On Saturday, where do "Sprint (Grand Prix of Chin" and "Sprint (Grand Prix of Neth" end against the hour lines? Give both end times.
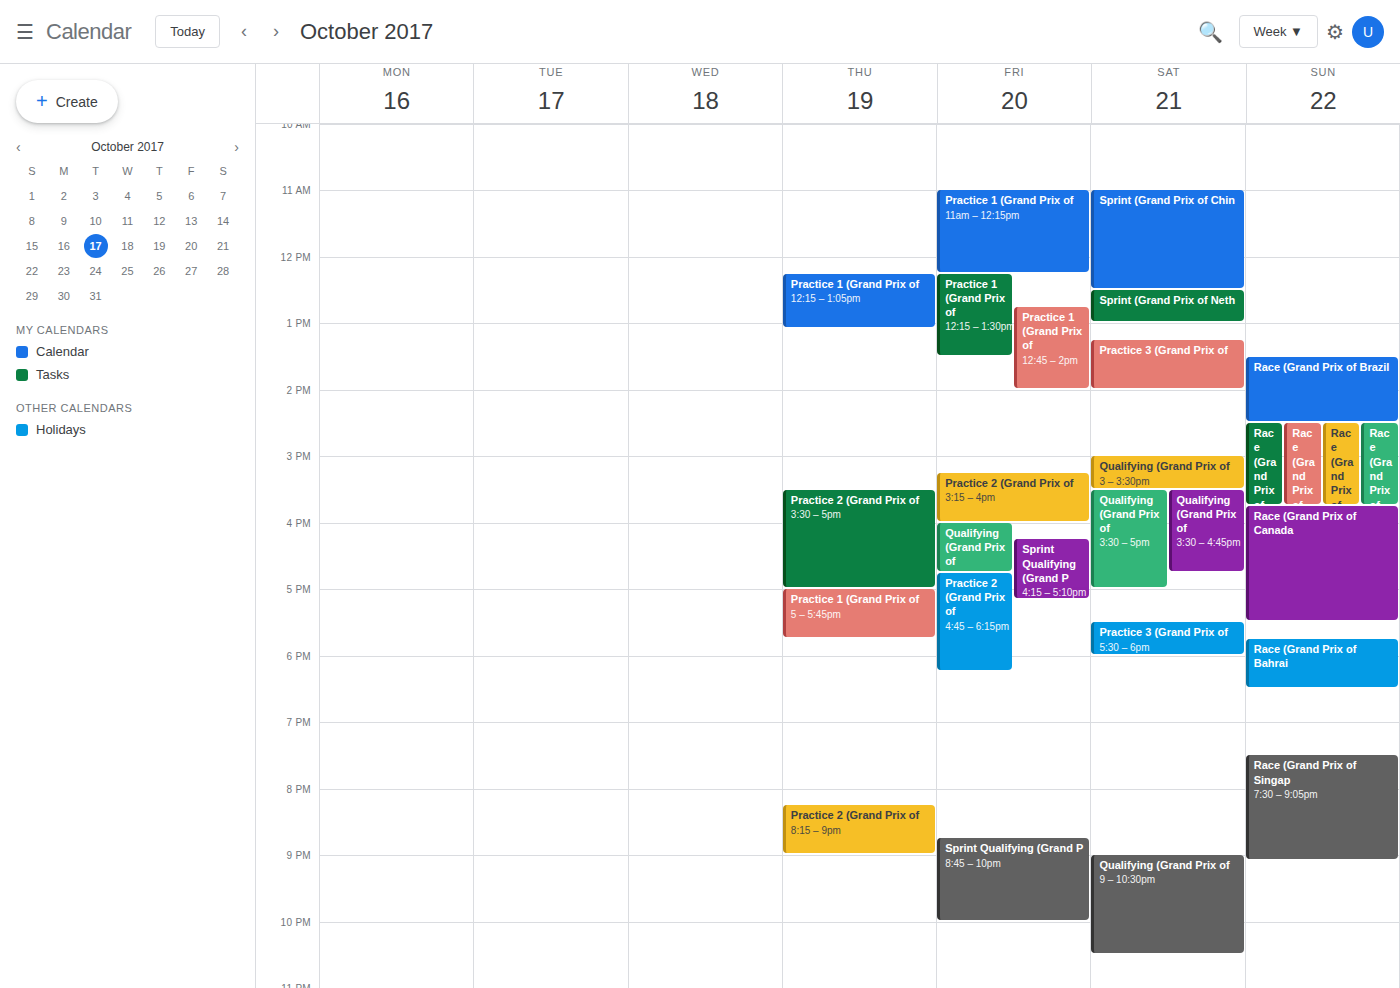
"Sprint (Grand Prix of Chin": 12:30 PM, halfway between the 12 PM and 1 PM lines. "Sprint (Grand Prix of Neth": 1:00 PM, exactly on the 1 PM line.